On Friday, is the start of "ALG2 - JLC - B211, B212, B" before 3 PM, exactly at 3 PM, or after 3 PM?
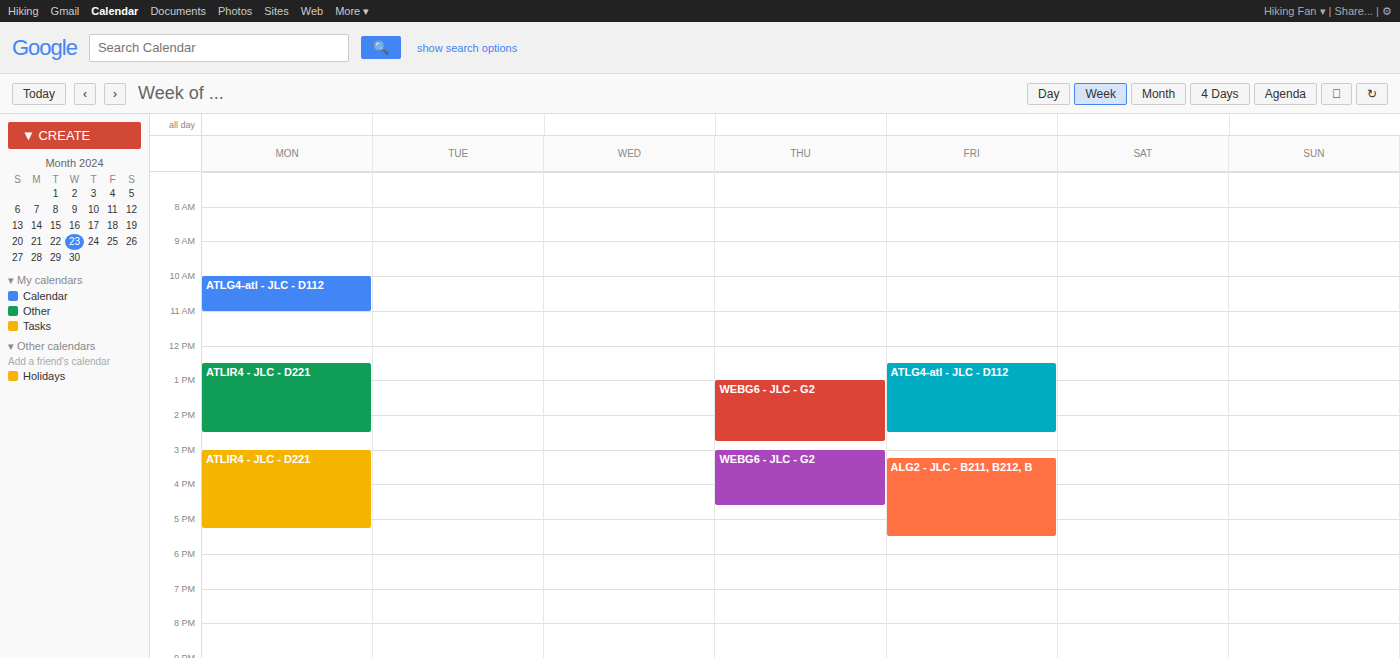
3:15 PM -- after 3 PM, 15 minutes below the 3 PM line.